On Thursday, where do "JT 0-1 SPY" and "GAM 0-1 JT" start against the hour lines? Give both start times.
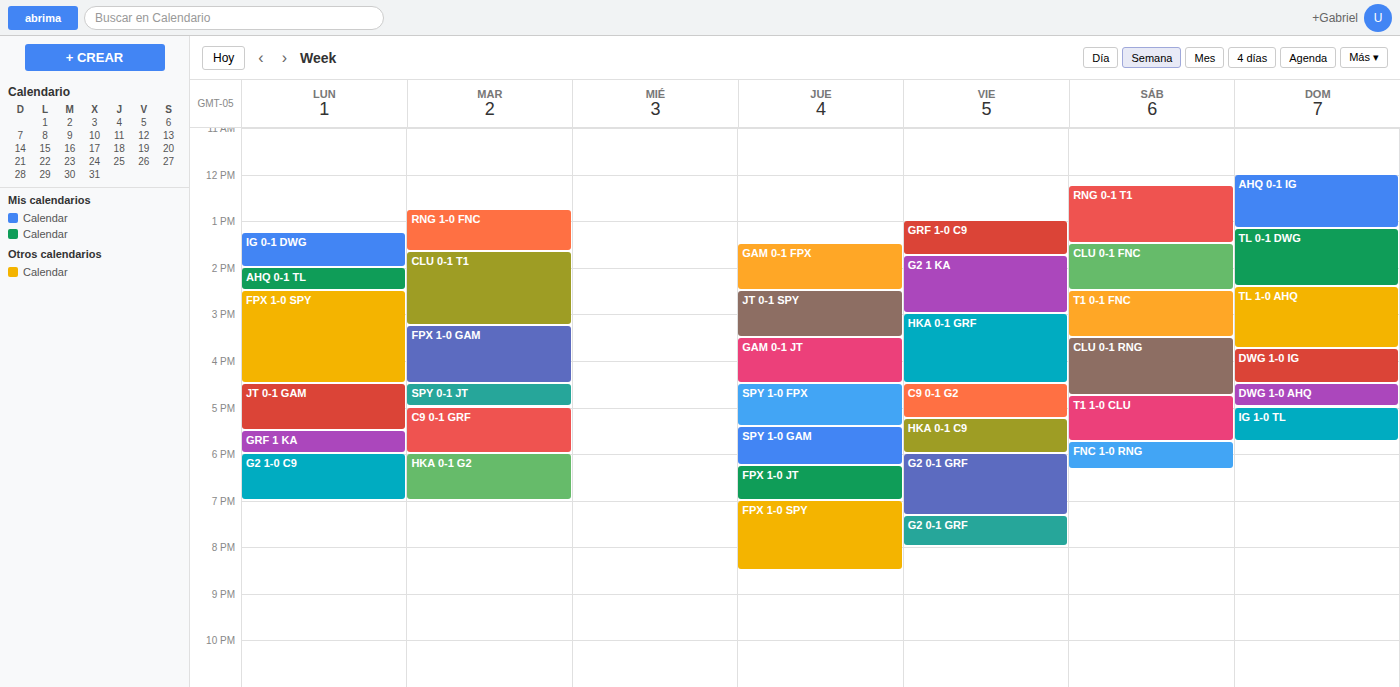
"JT 0-1 SPY": 2:30 PM, halfway between the 2 PM and 3 PM lines. "GAM 0-1 JT": 3:30 PM, halfway between the 3 PM and 4 PM lines.